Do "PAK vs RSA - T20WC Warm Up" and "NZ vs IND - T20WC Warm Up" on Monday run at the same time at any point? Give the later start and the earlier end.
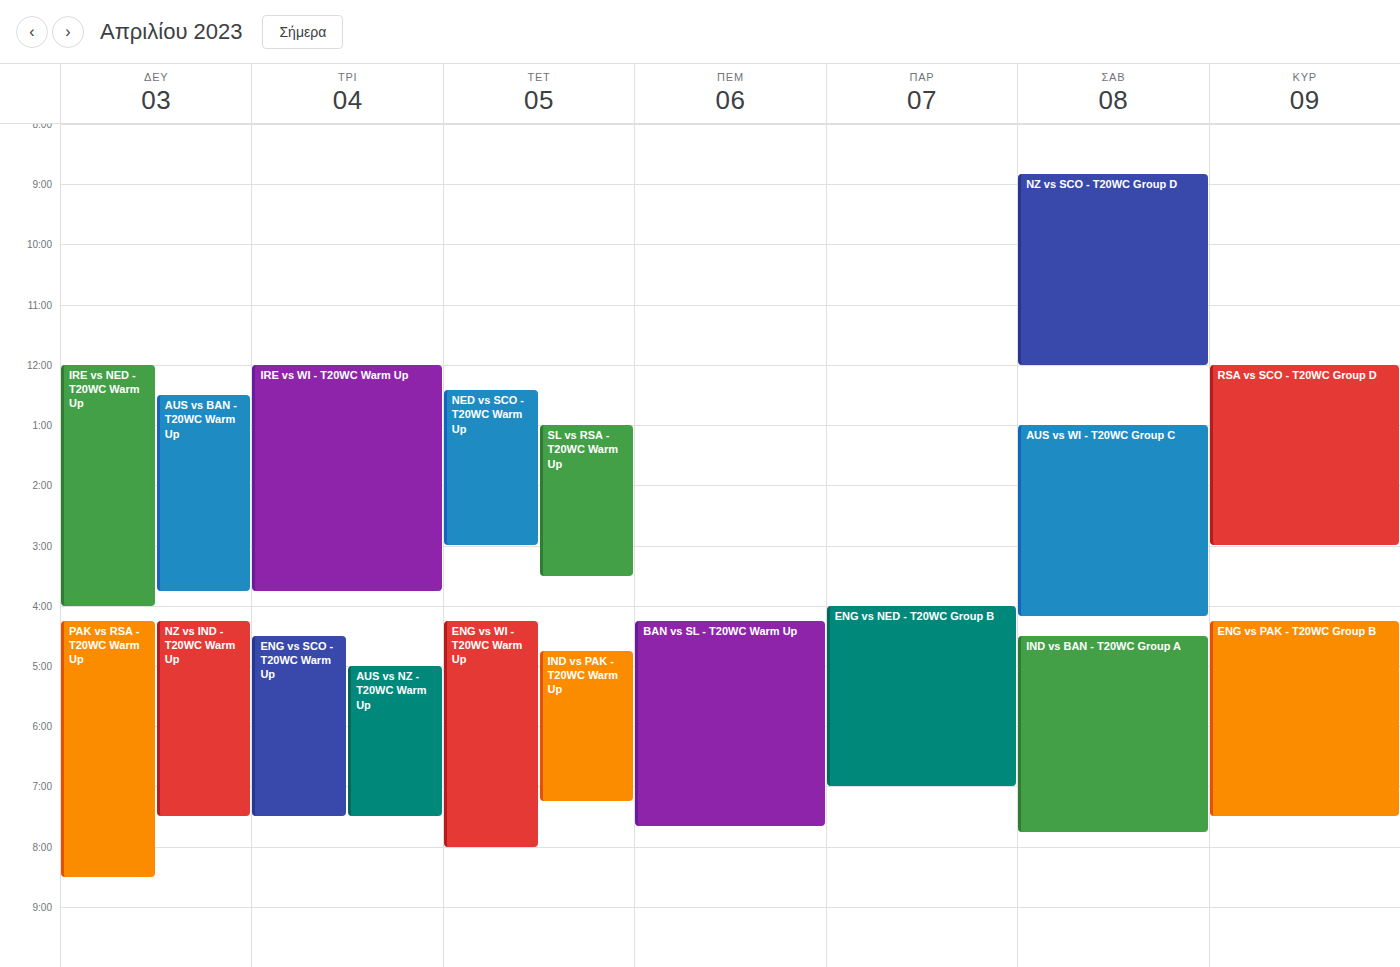
"NZ vs IND - T20WC Warm Up" runs 4:15 PM to 7:30 PM, inside "PAK vs RSA - T20WC Warm Up" -- they overlap.